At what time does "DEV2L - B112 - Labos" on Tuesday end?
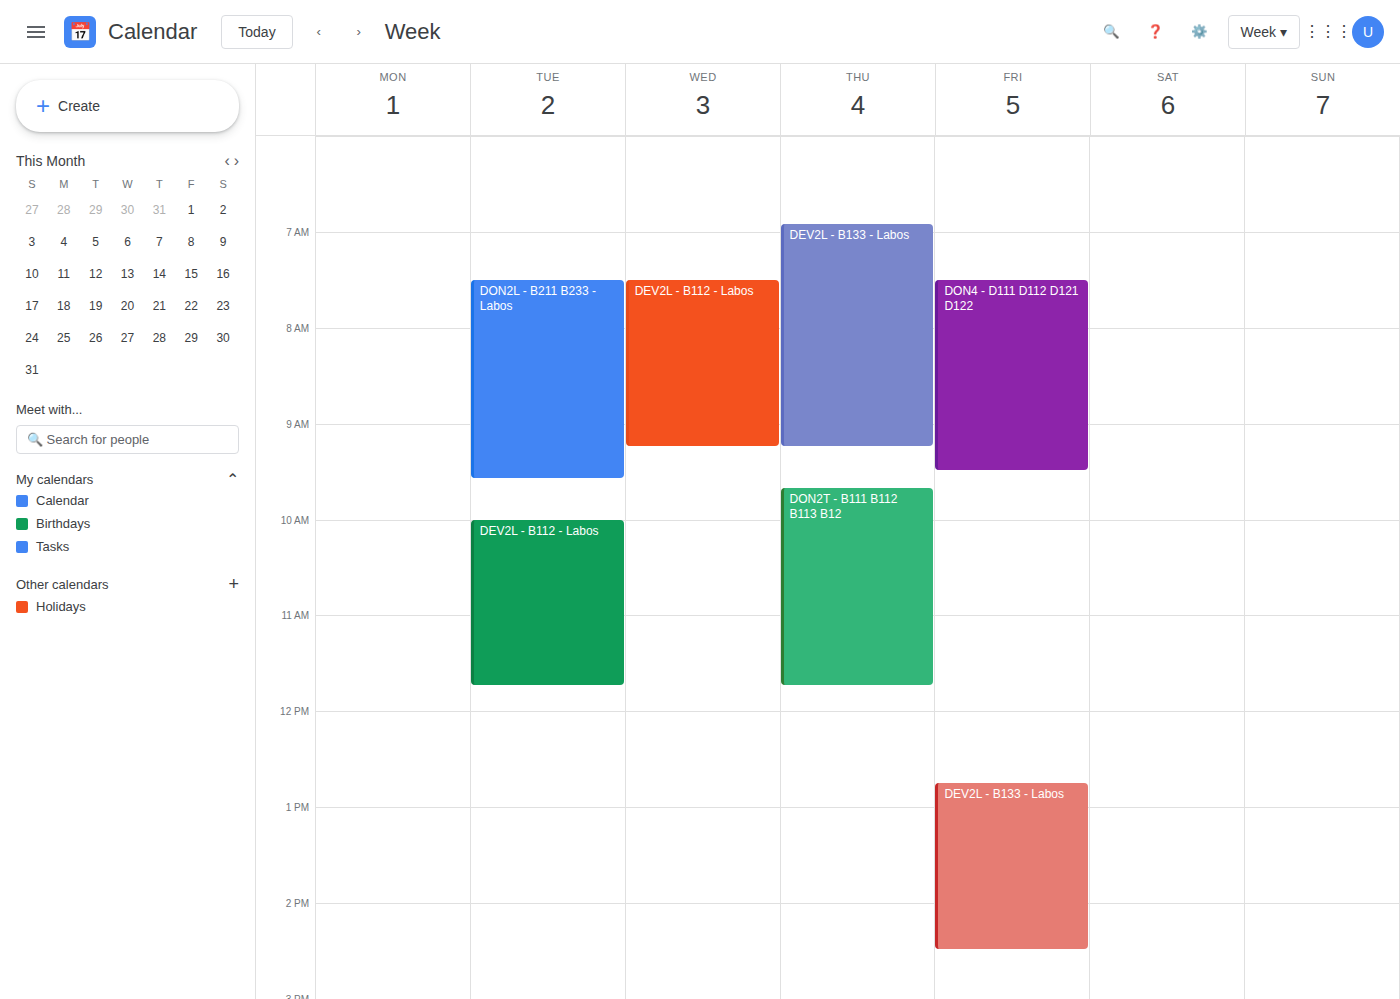
11:45